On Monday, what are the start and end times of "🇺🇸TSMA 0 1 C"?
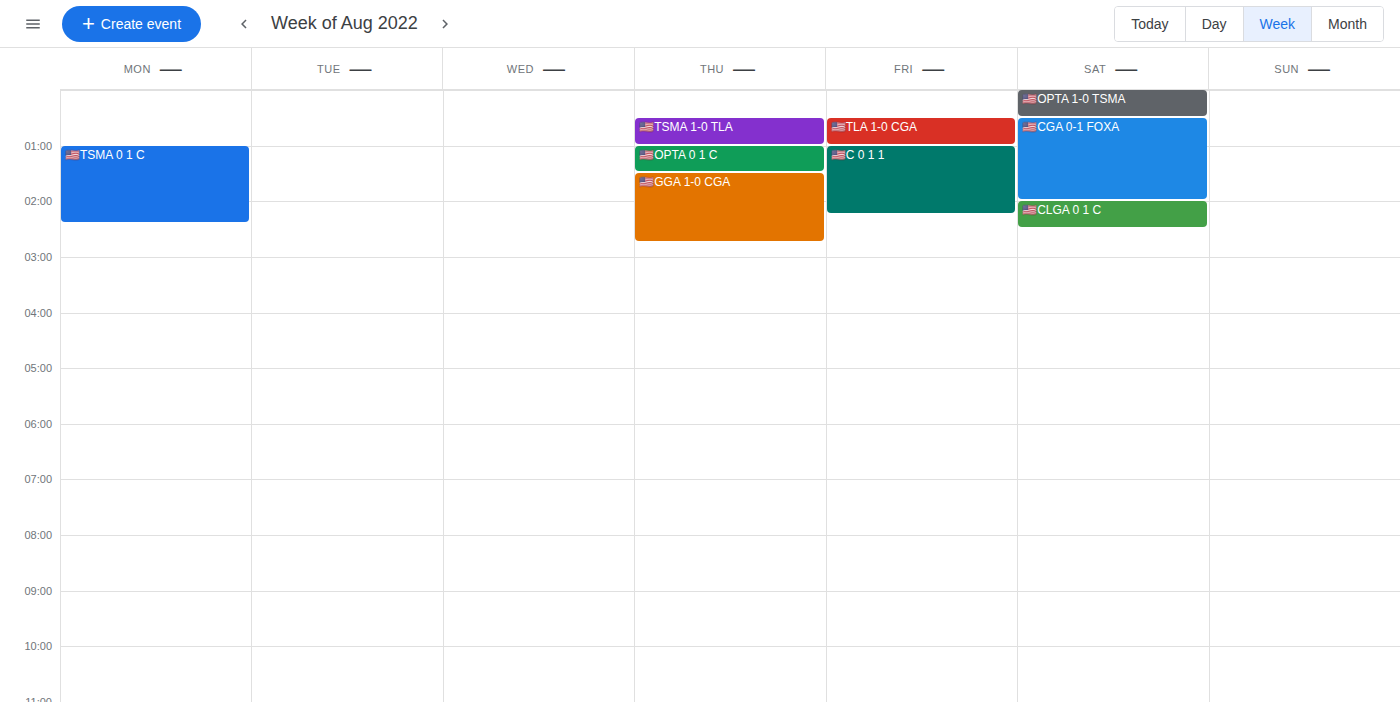
1:00 AM to 2:25 AM